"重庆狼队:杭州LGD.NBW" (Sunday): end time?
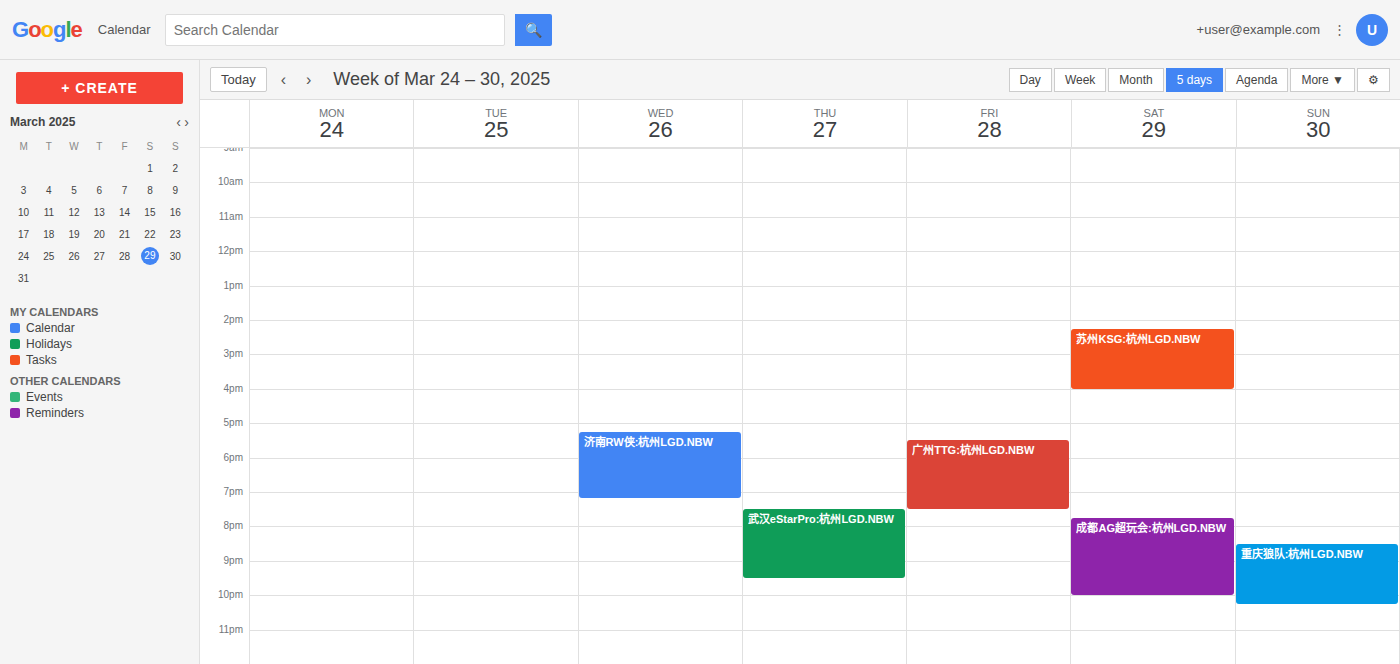
10:15 PM